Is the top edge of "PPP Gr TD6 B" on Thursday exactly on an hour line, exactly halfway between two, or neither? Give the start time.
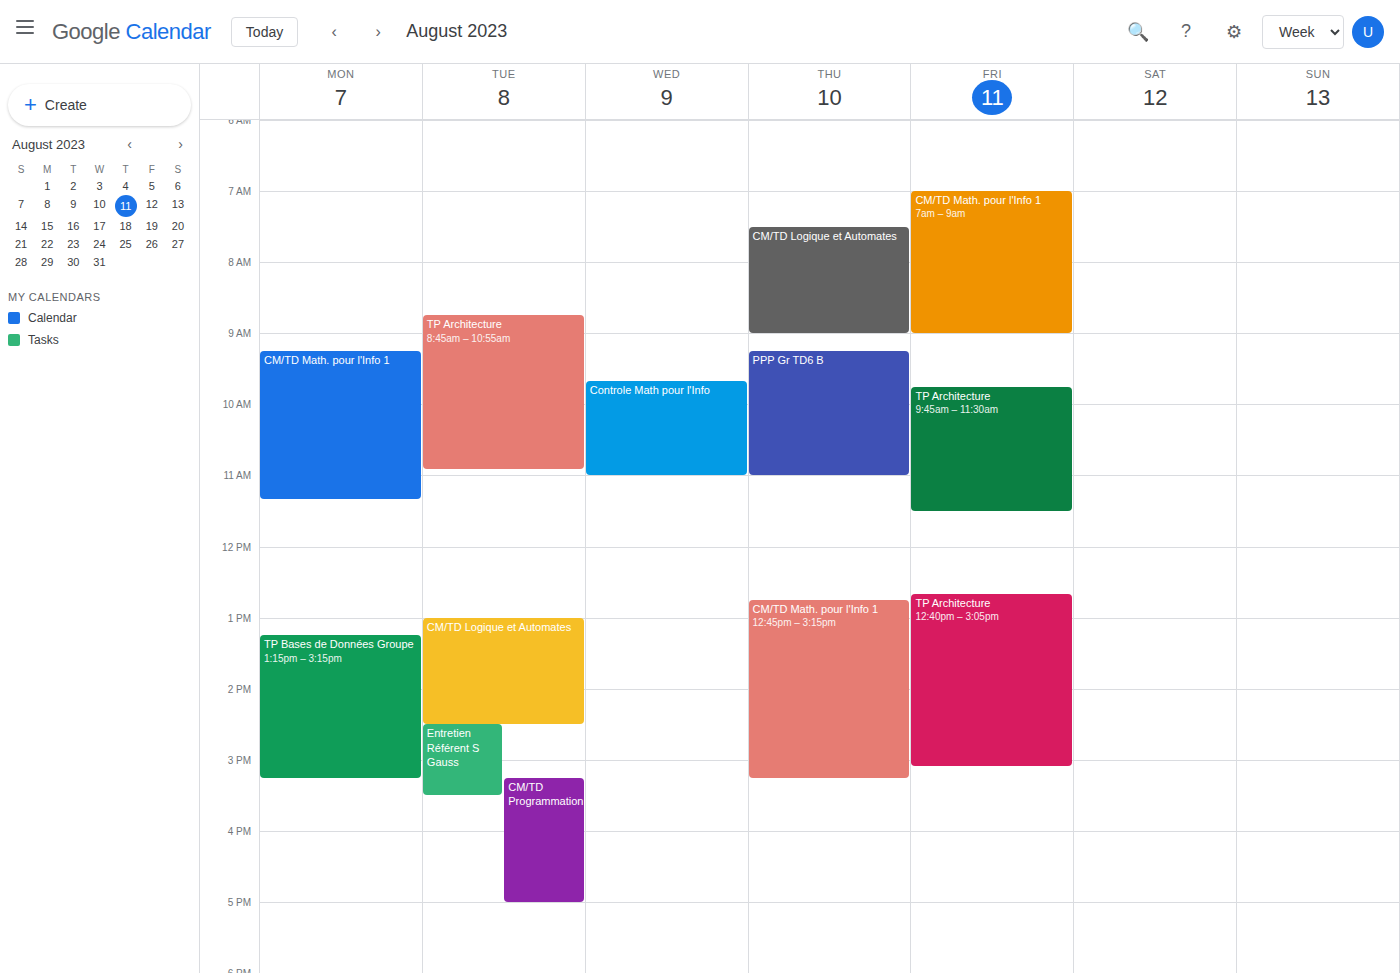
9:15 AM -- neither: a quarter of the way from the 9 AM line to the 10 AM line.